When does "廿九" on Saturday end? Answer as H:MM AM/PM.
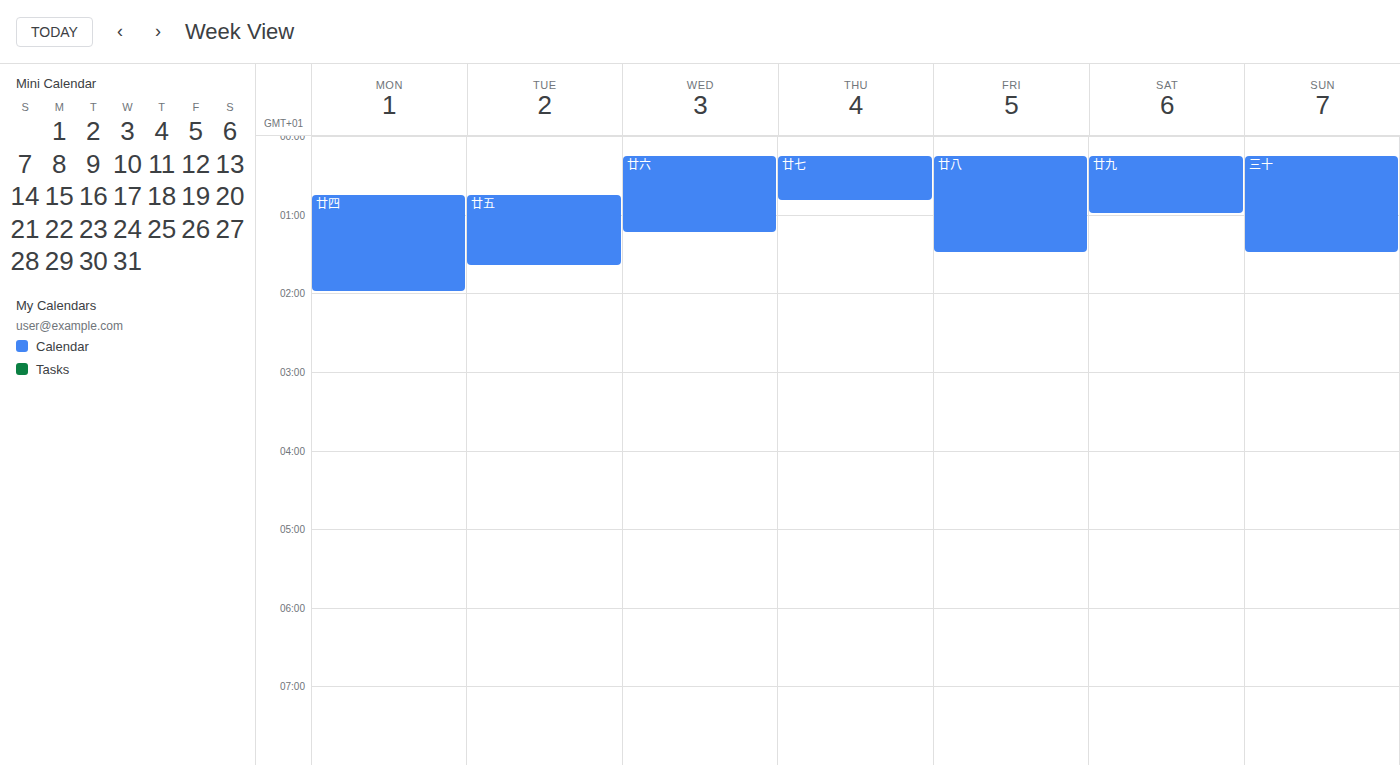
1:00 AM